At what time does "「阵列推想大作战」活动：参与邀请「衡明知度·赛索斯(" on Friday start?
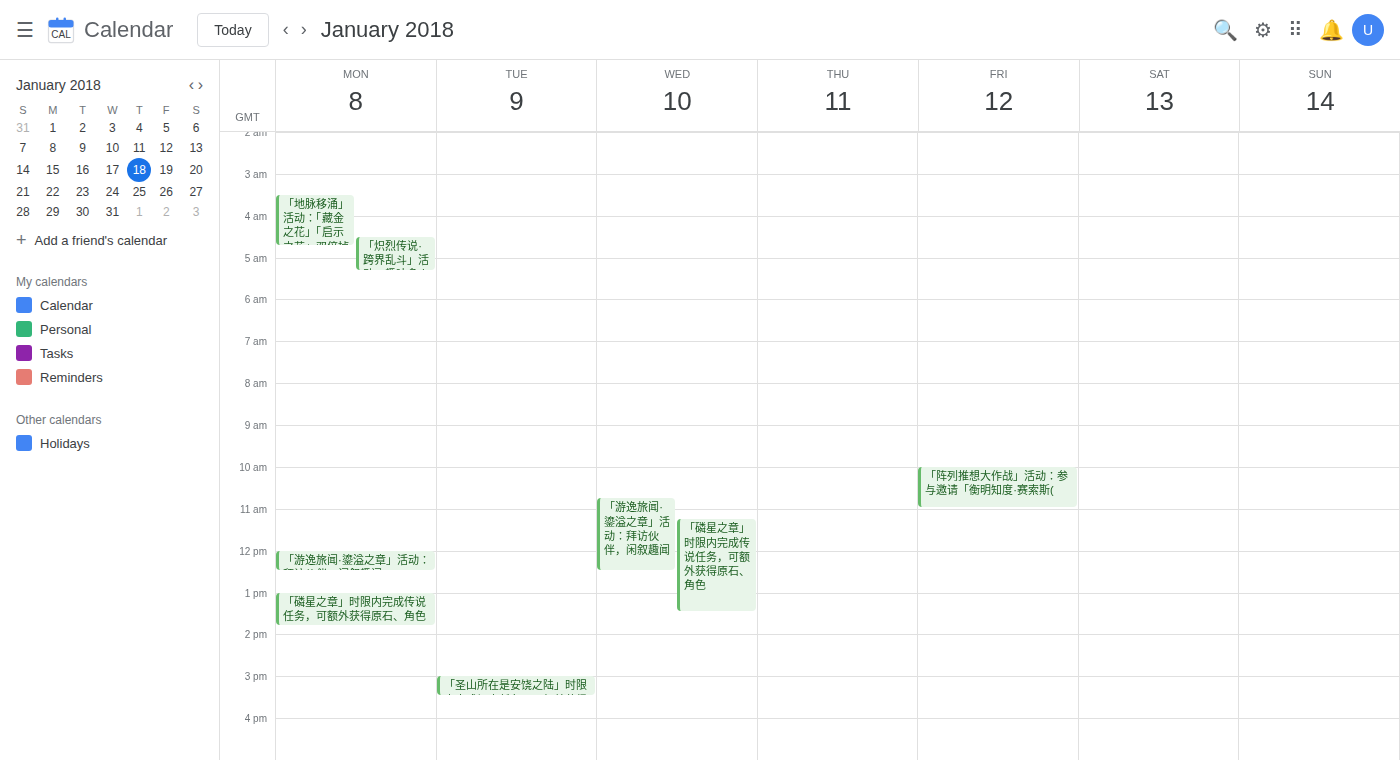
10:00 AM